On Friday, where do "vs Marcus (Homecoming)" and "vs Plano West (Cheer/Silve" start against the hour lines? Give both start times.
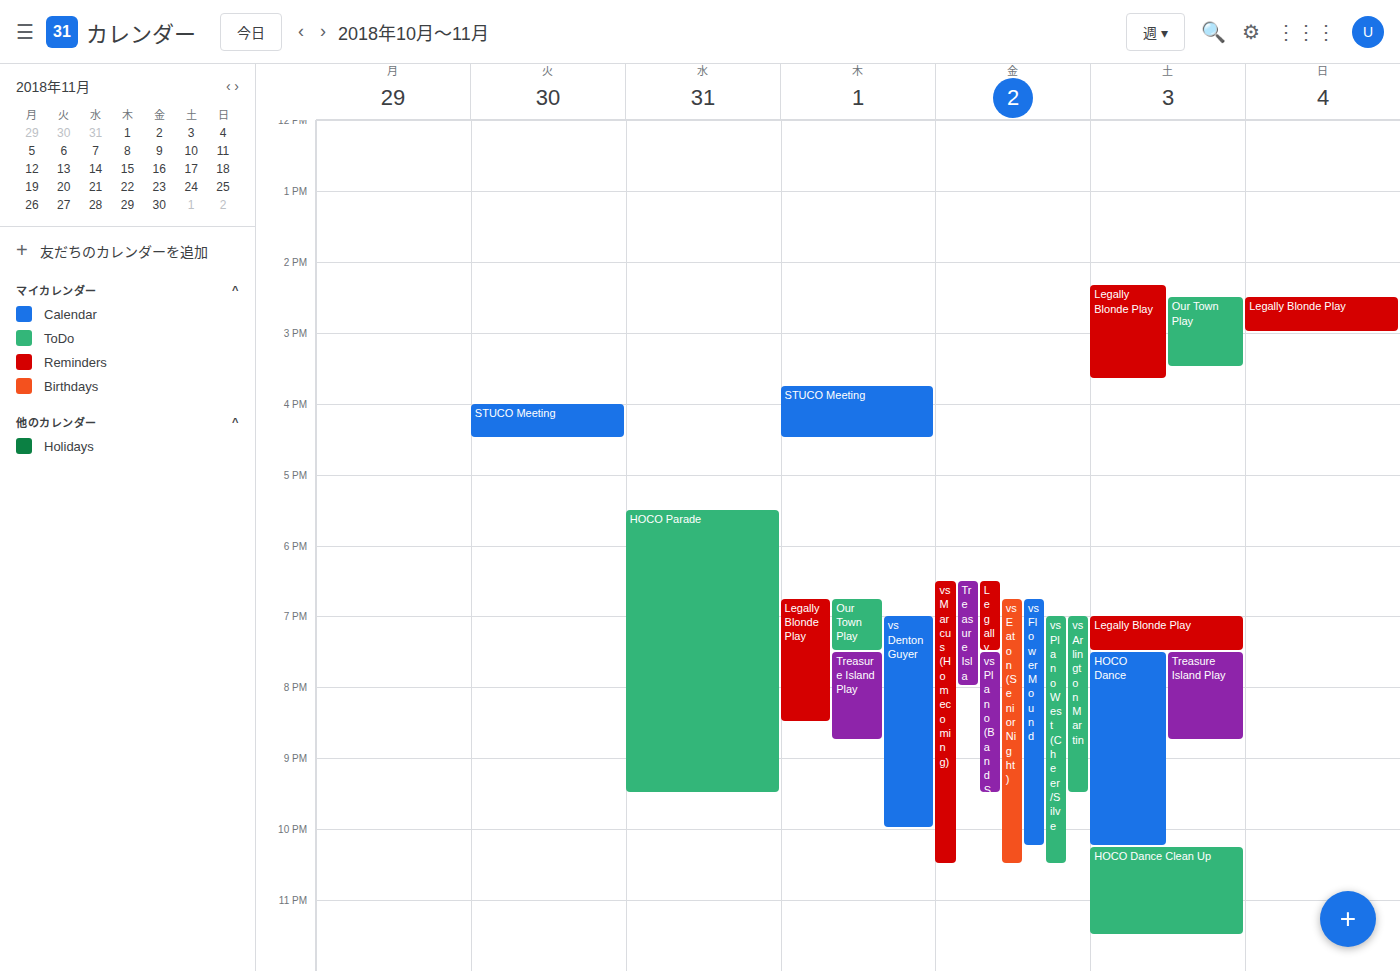
"vs Marcus (Homecoming)": 6:30 PM, halfway between the 6 PM and 7 PM lines. "vs Plano West (Cheer/Silve": 7:00 PM, exactly on the 7 PM line.